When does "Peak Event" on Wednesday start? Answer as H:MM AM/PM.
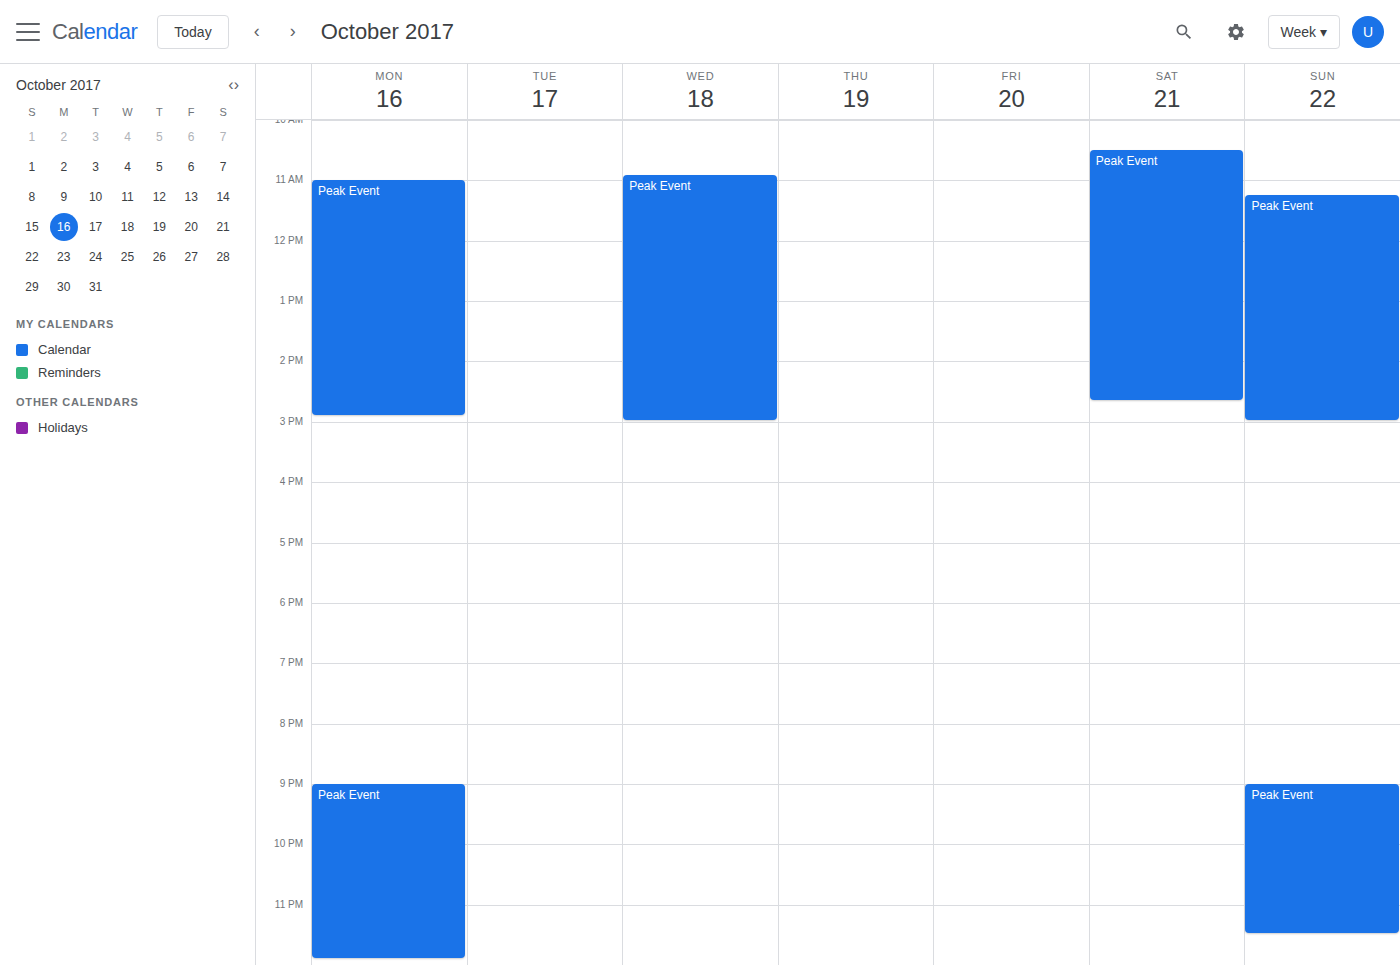
10:55 AM